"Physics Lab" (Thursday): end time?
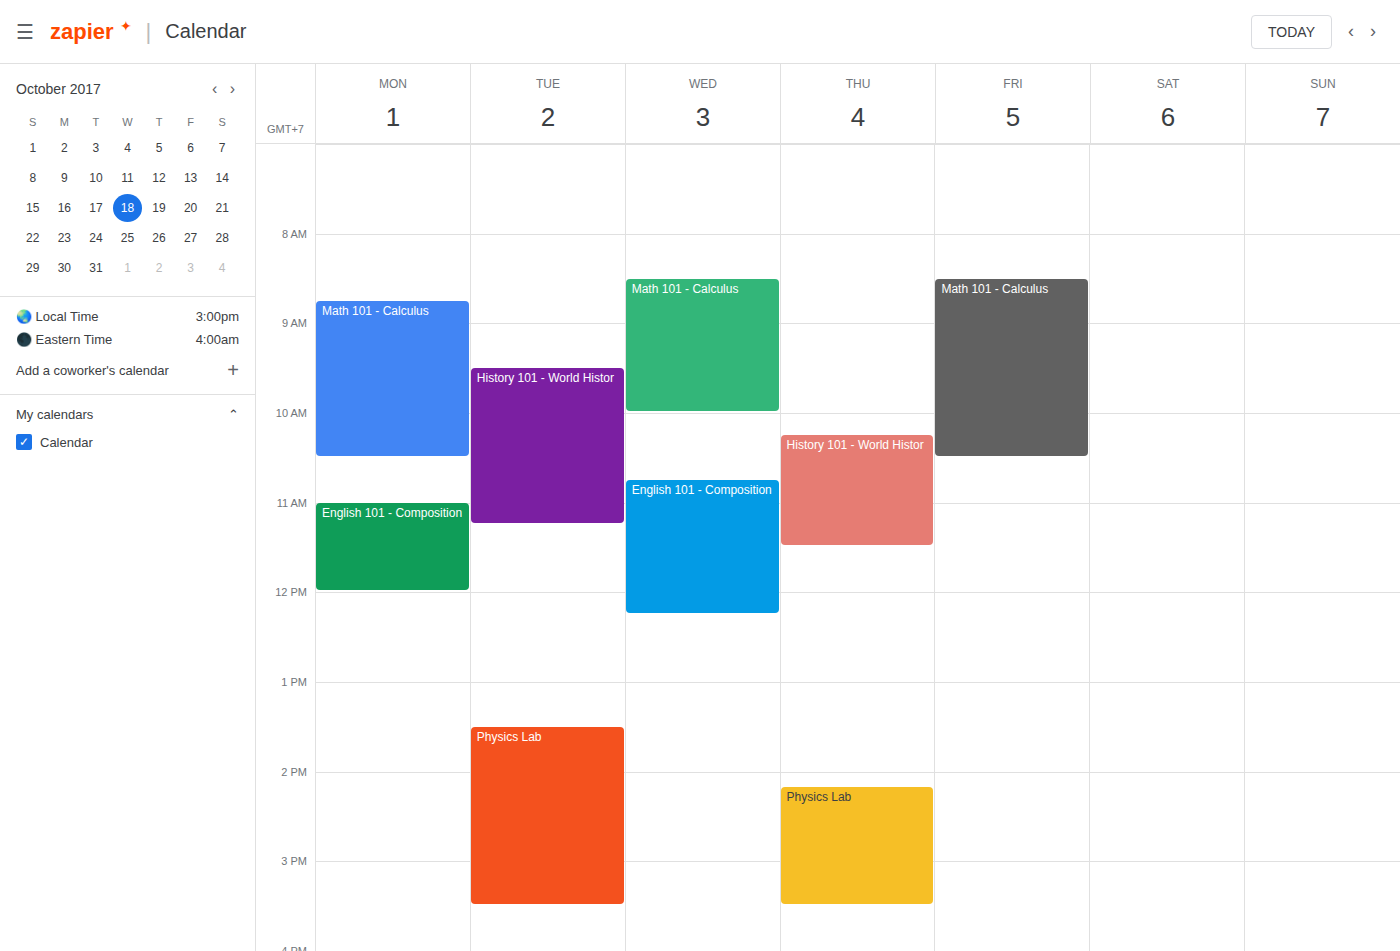
3:30 PM